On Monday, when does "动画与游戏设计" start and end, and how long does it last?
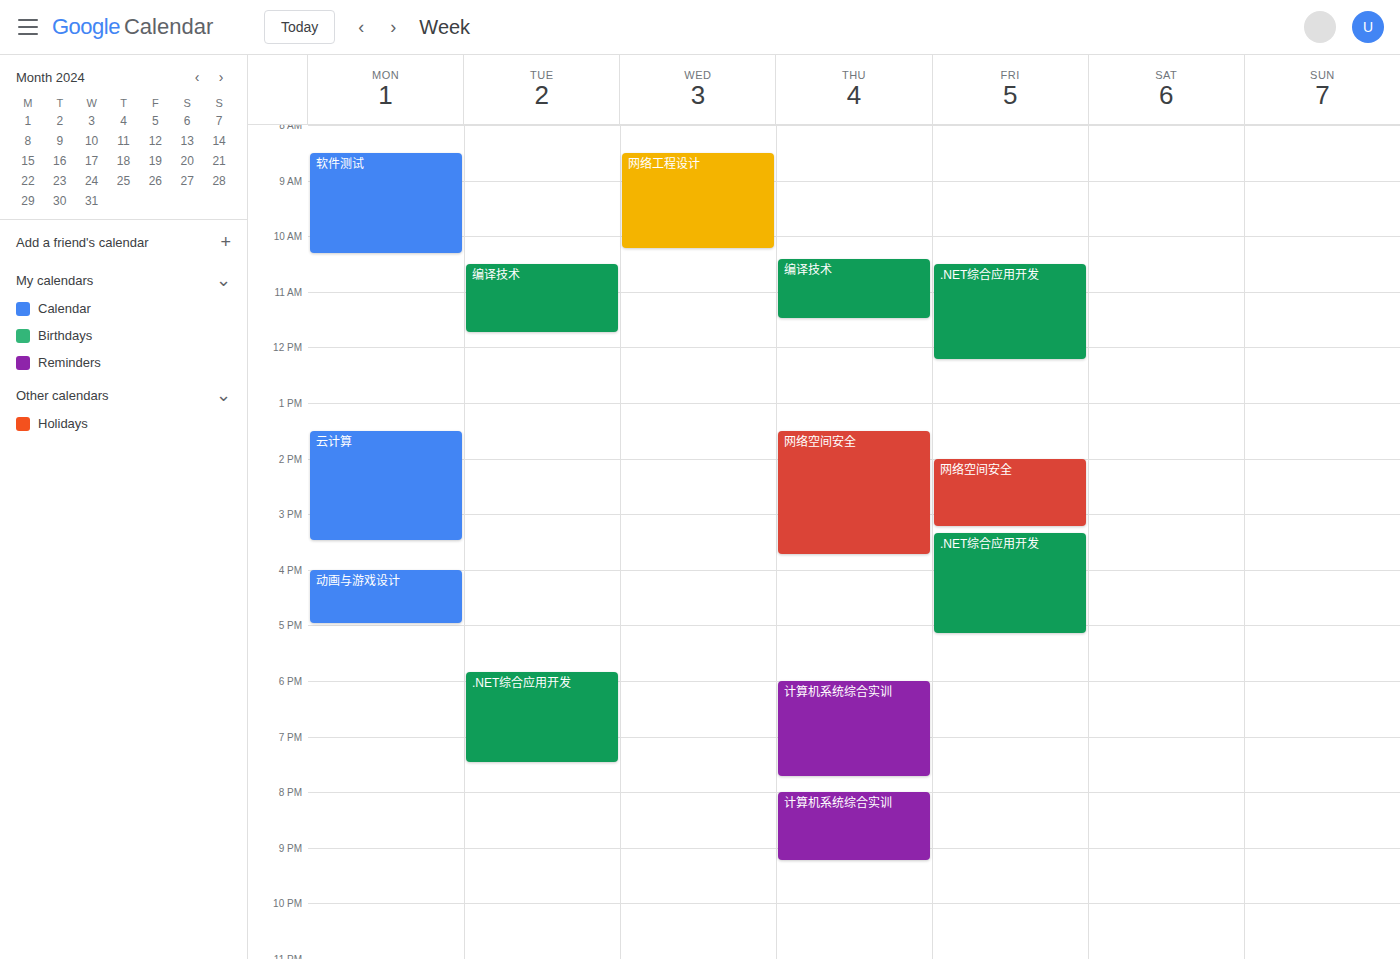
4:00 PM to 5:00 PM, 1 hour